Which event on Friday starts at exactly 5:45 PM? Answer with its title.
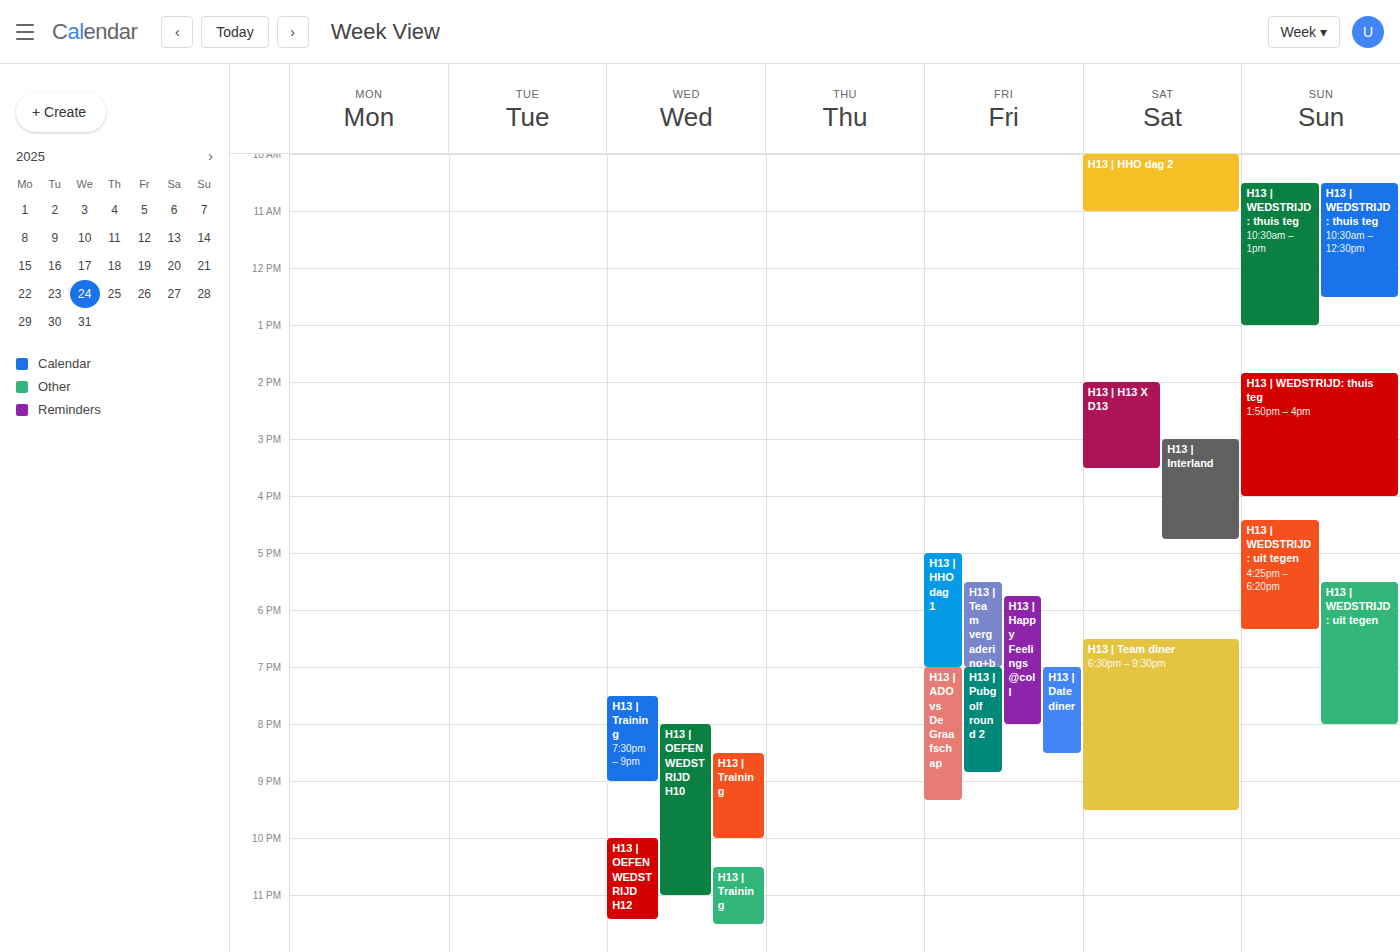
"H13 | Happy Feelings @coll"